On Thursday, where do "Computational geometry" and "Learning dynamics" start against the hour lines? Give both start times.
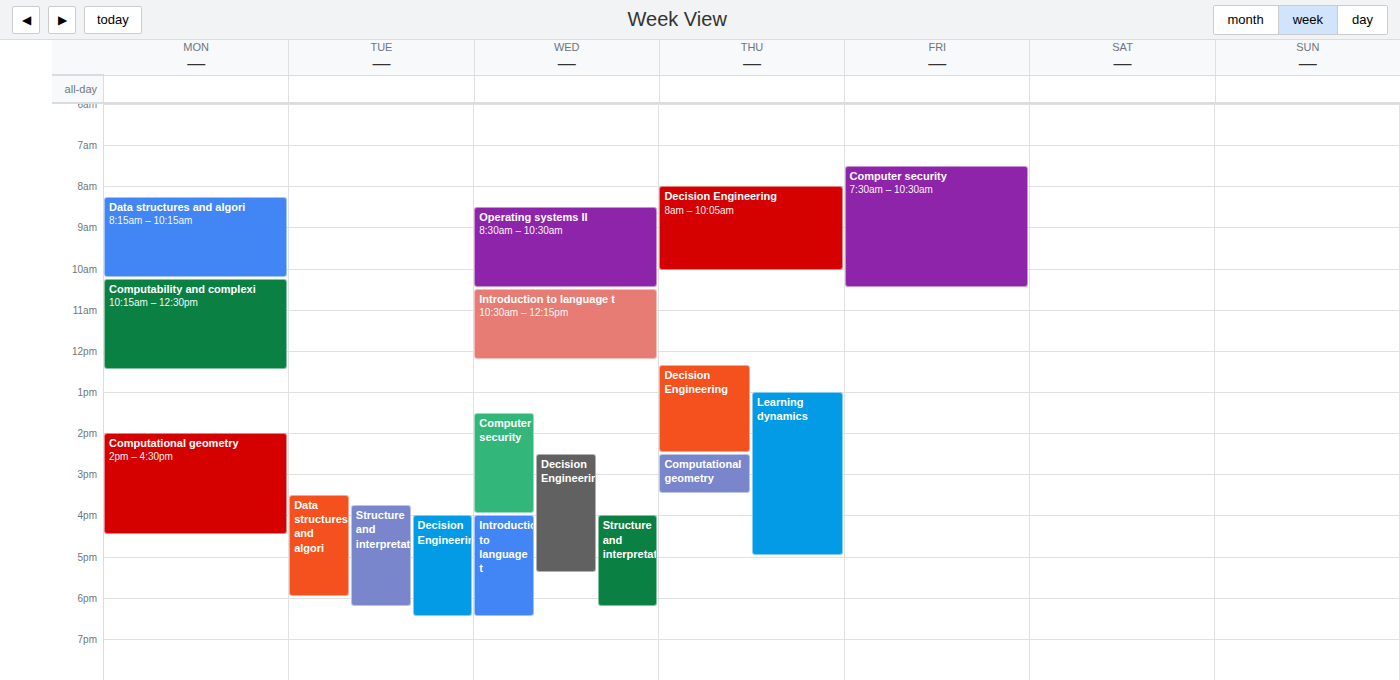
"Computational geometry": 2:30 PM, halfway between the 2 PM and 3 PM lines. "Learning dynamics": 1:00 PM, exactly on the 1 PM line.